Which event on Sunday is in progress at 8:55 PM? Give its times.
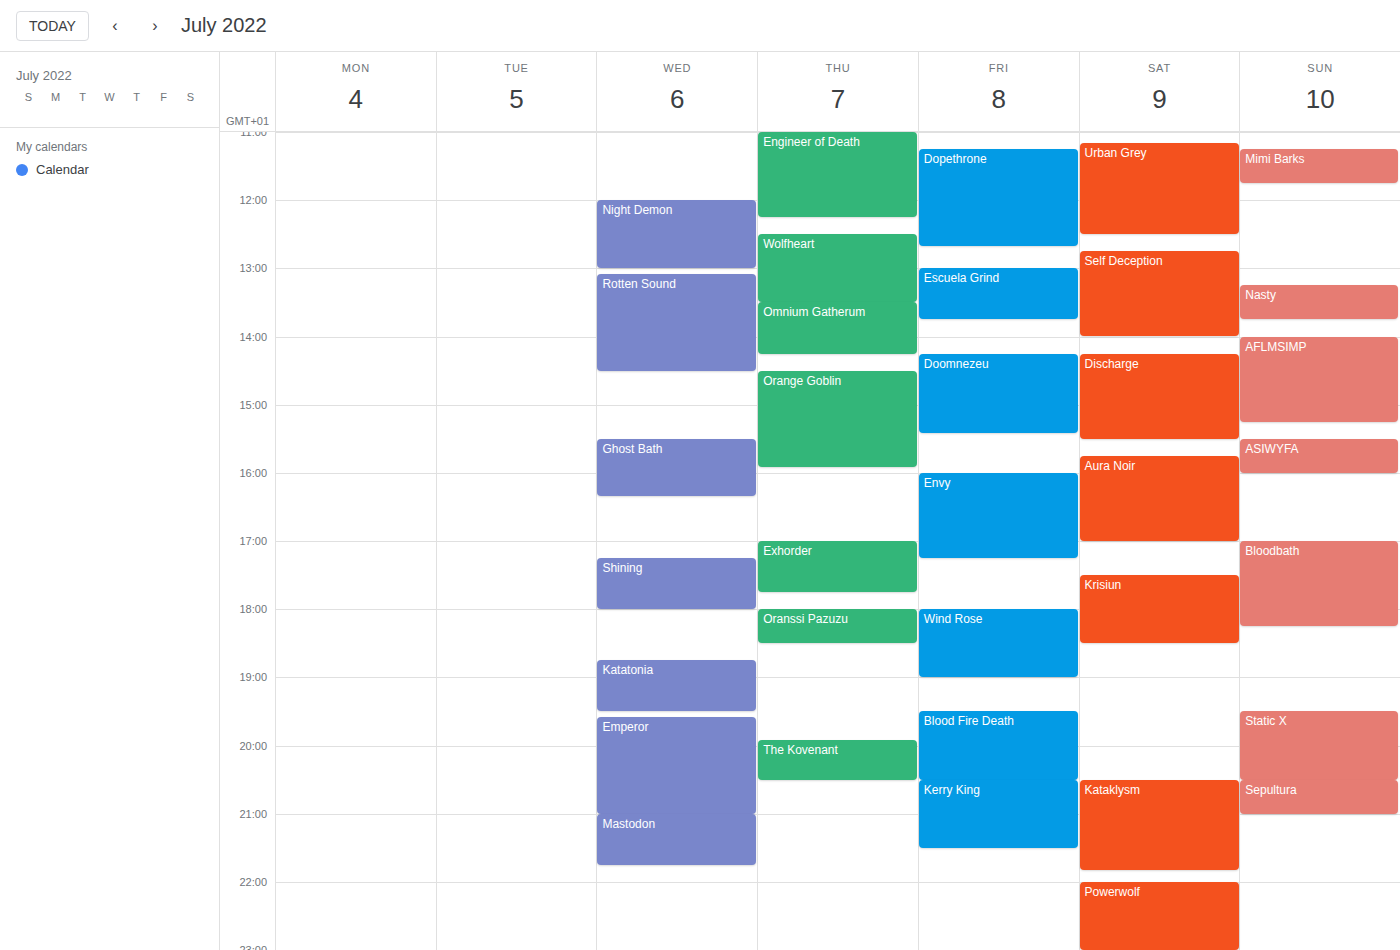
"Sepultura", 8:30 PM to 9:00 PM